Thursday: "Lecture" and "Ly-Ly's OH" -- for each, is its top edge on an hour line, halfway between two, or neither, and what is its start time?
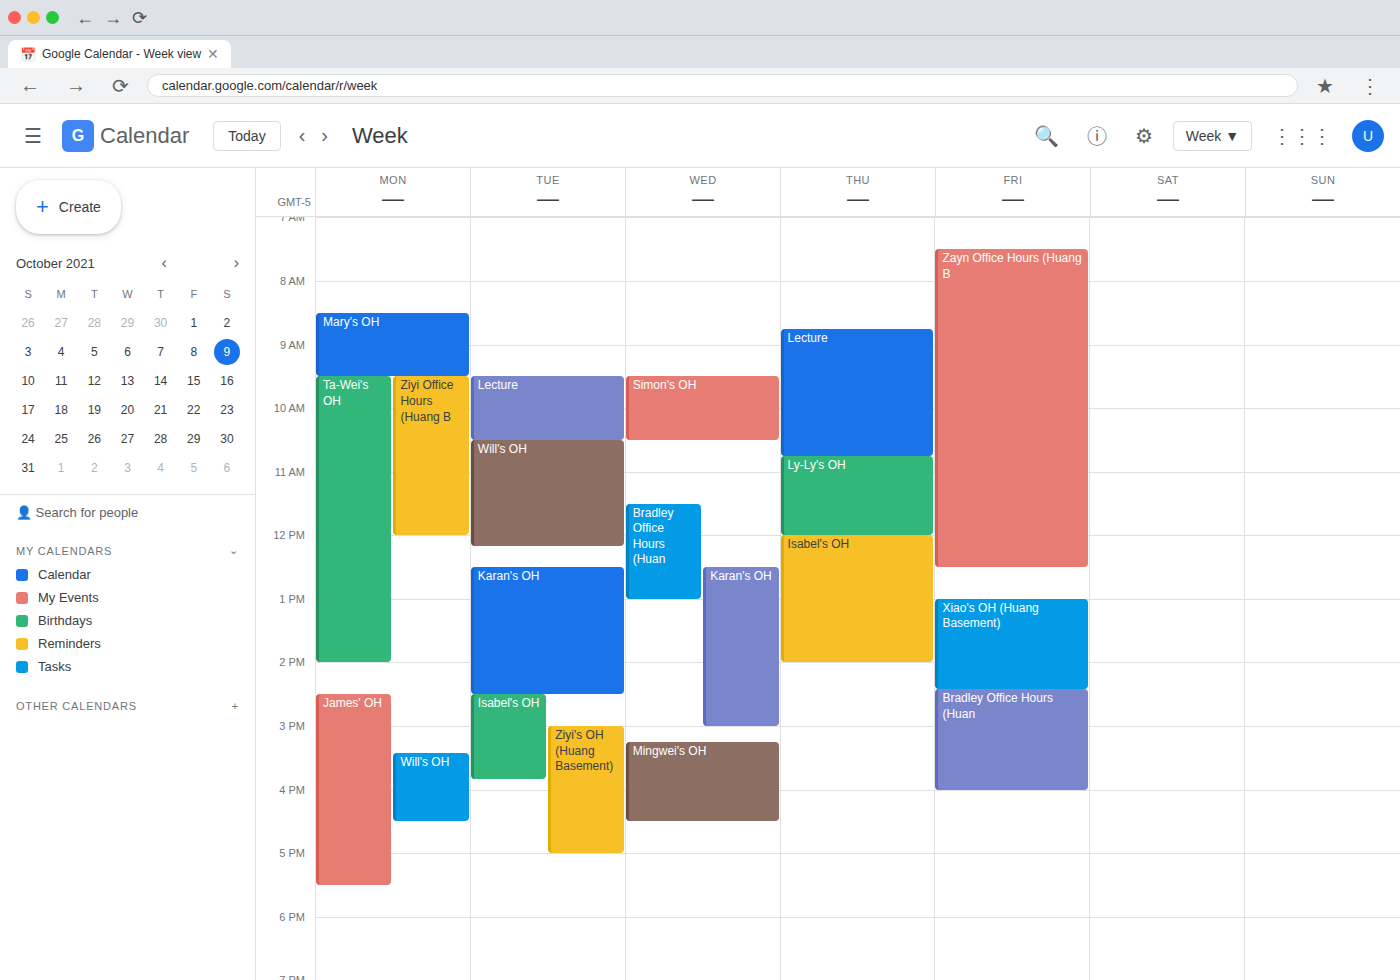
"Lecture": 8:45 AM, neither: three quarters of the way from the 8 AM line to the 9 AM line. "Ly-Ly's OH": 10:45 AM, neither: three quarters of the way from the 10 AM line to the 11 AM line.